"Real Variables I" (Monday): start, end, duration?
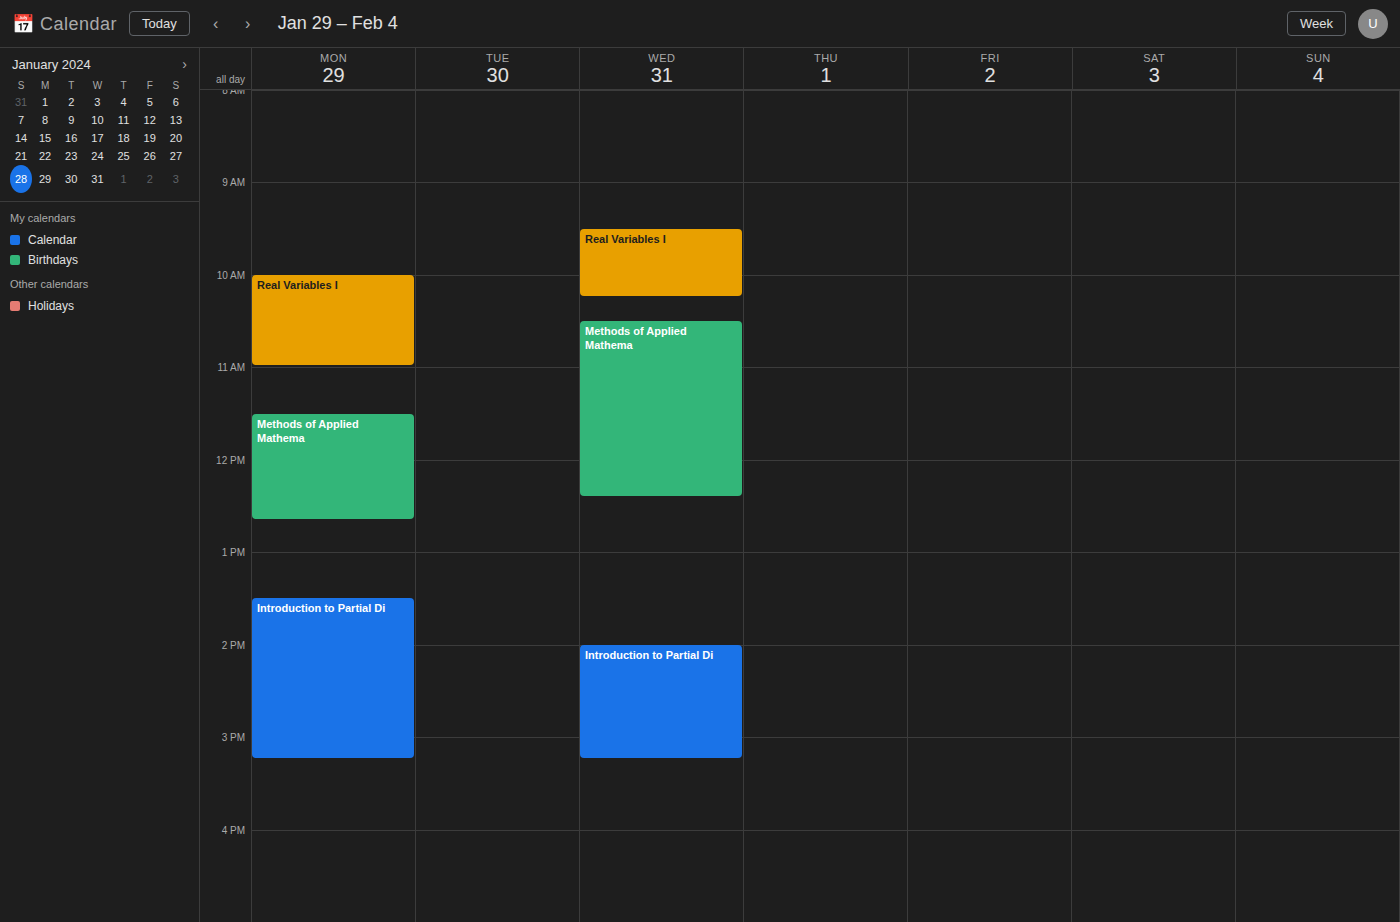
10:00 AM to 11:00 AM, 1 hour